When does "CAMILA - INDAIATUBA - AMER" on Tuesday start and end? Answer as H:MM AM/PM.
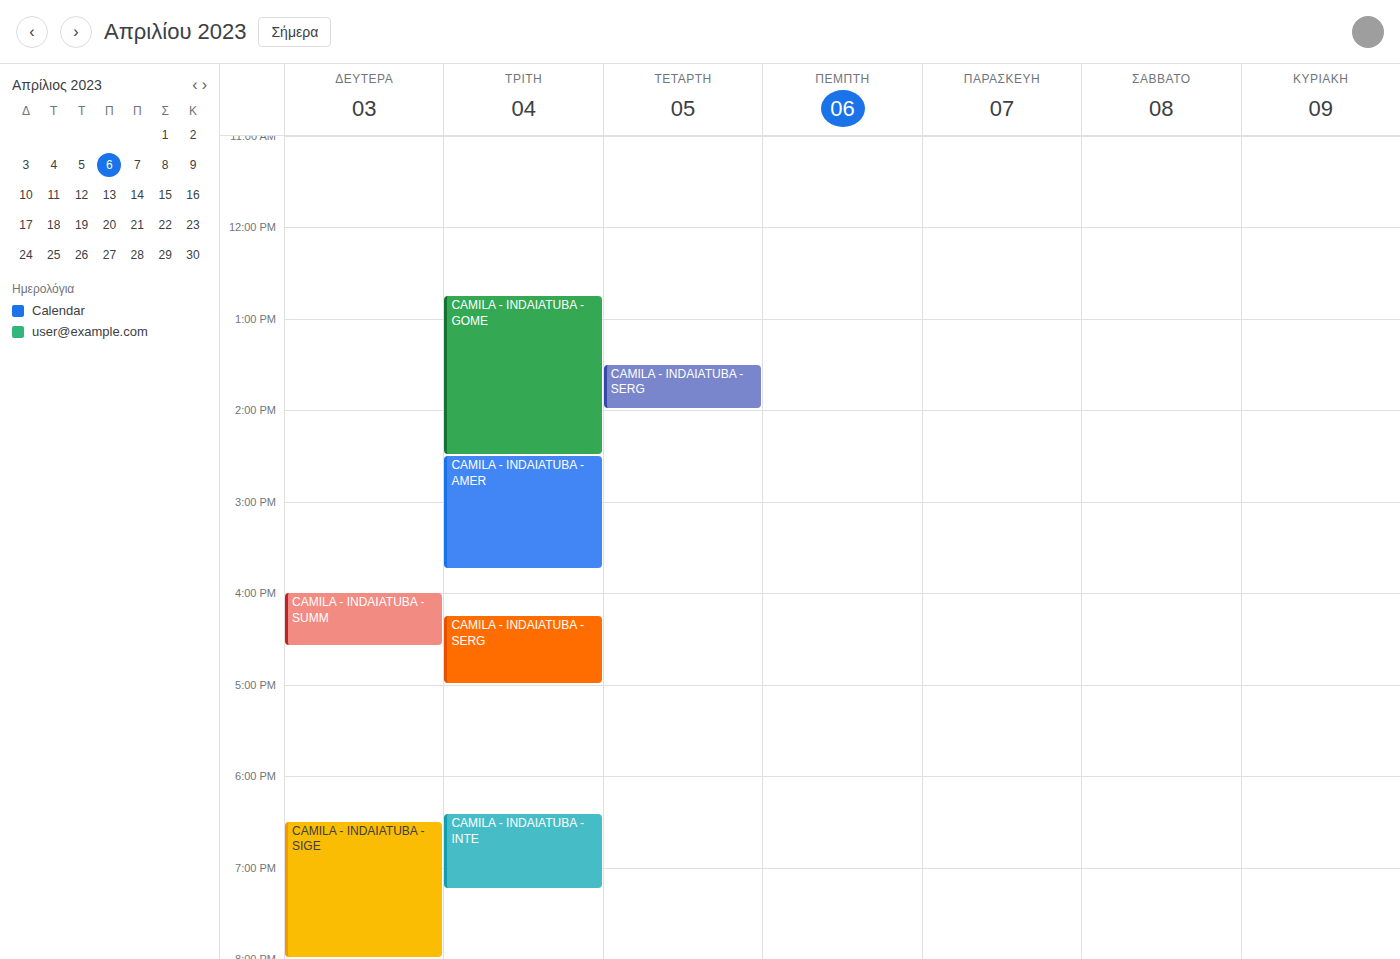
2:30 PM to 3:45 PM